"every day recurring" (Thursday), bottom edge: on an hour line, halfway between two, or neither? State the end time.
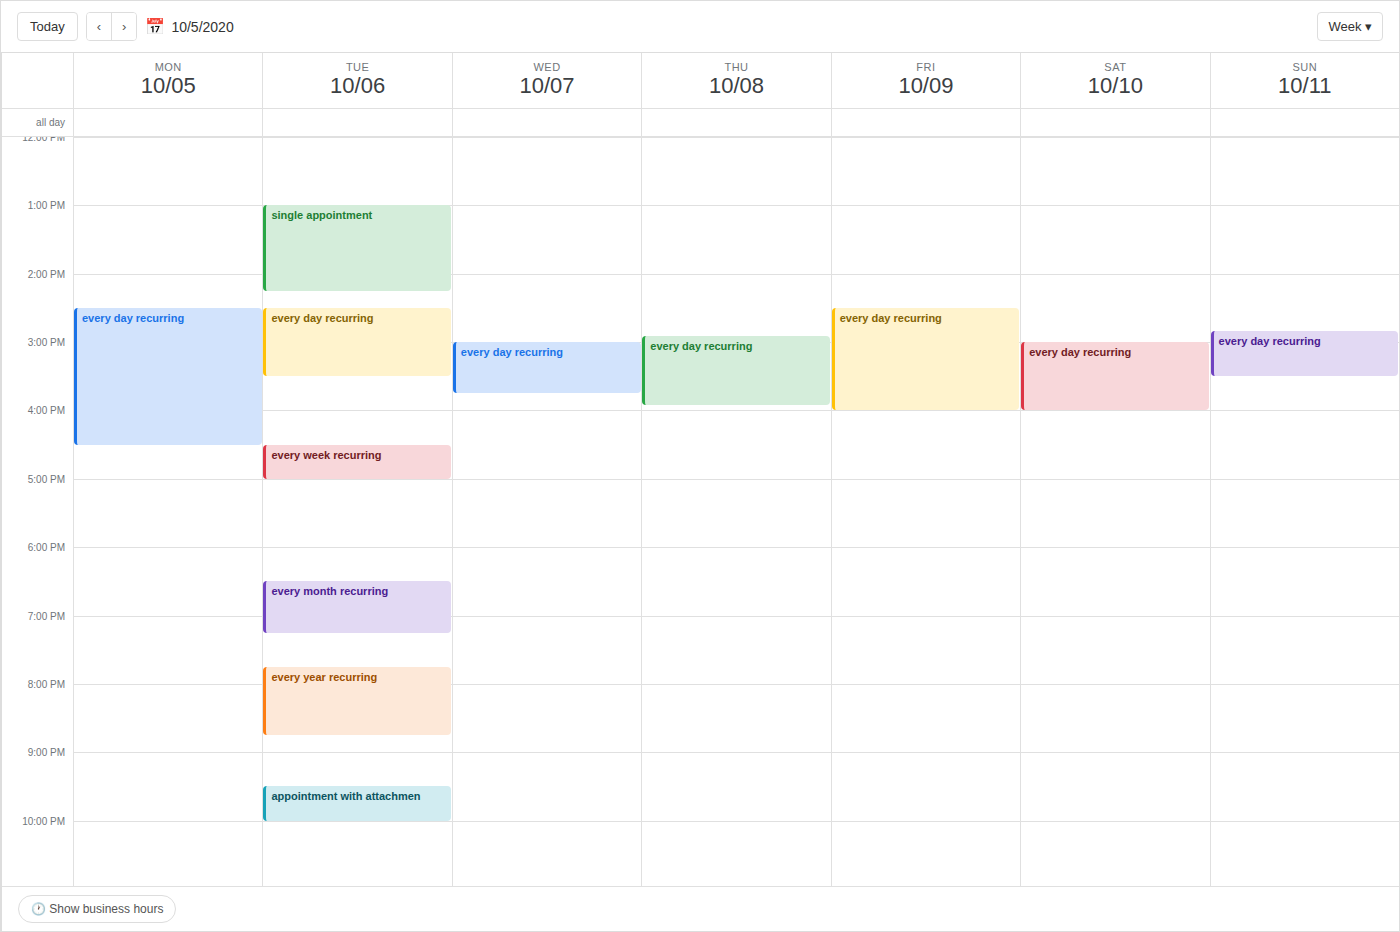
15:55 -- neither: 55 minutes below the 15:00 line and 5 minutes above the 16:00 line.